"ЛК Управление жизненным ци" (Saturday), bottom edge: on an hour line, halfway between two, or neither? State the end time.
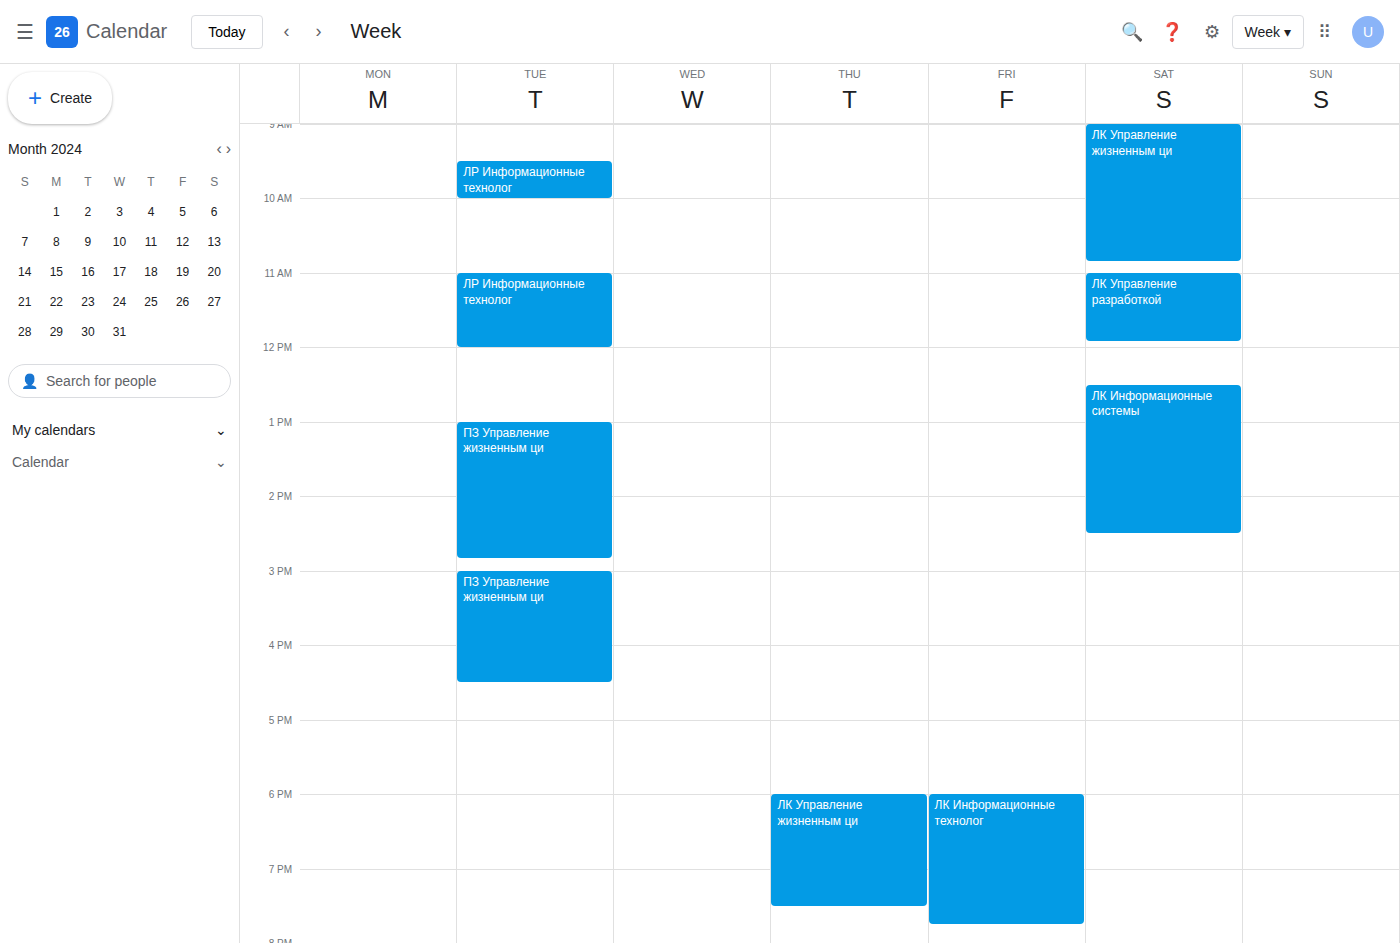
10:50 AM -- neither: 50 minutes below the 10 AM line and 10 minutes above the 11 AM line.